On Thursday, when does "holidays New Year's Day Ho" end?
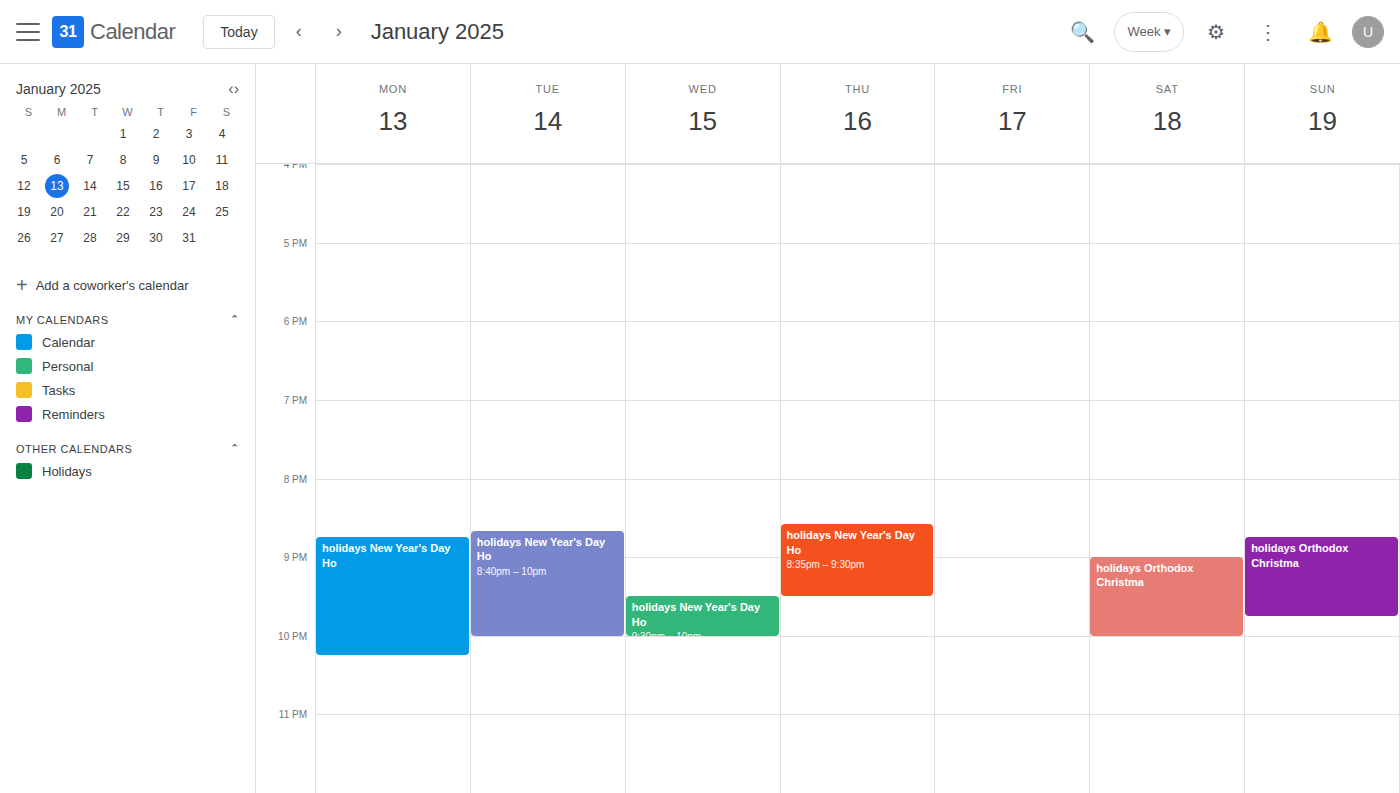
9:30 PM